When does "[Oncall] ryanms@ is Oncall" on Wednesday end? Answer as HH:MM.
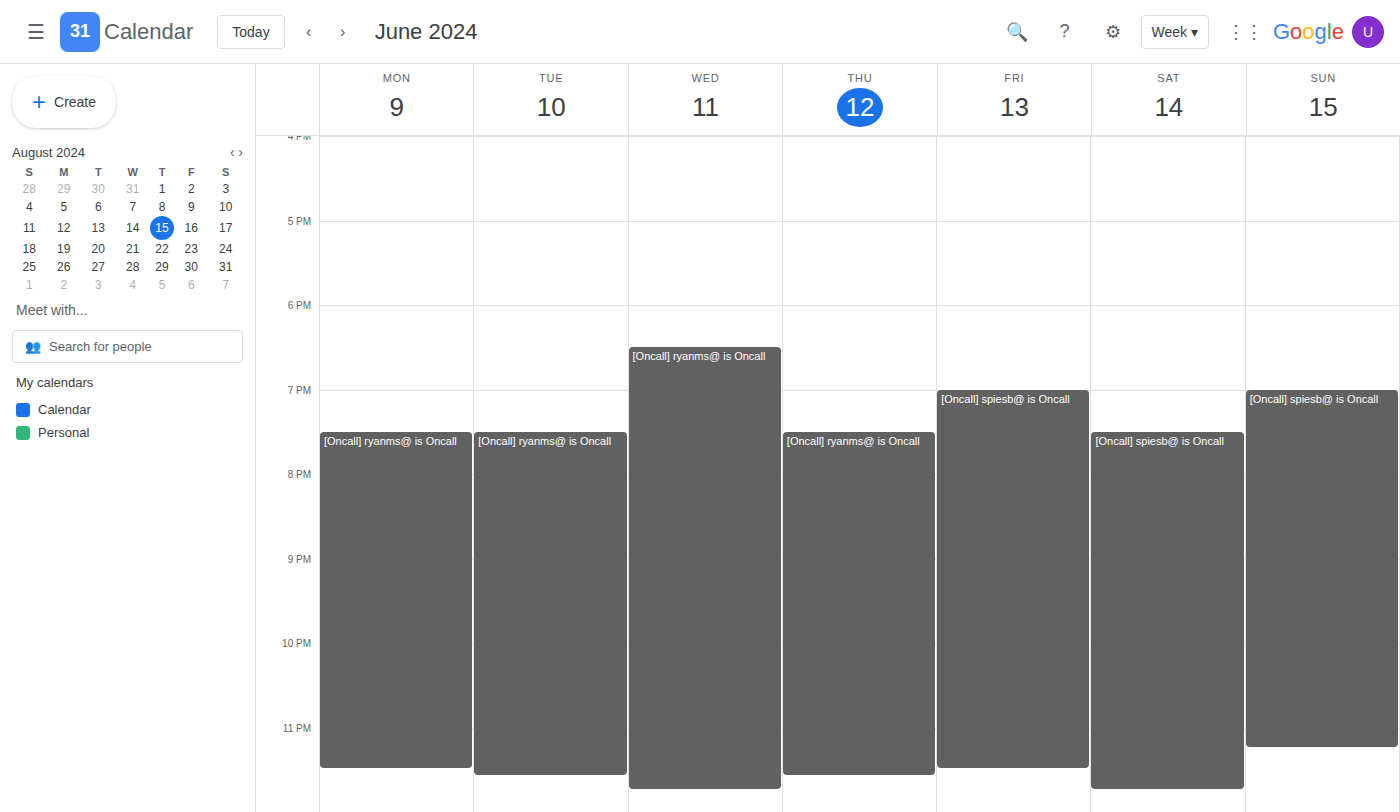
23:45